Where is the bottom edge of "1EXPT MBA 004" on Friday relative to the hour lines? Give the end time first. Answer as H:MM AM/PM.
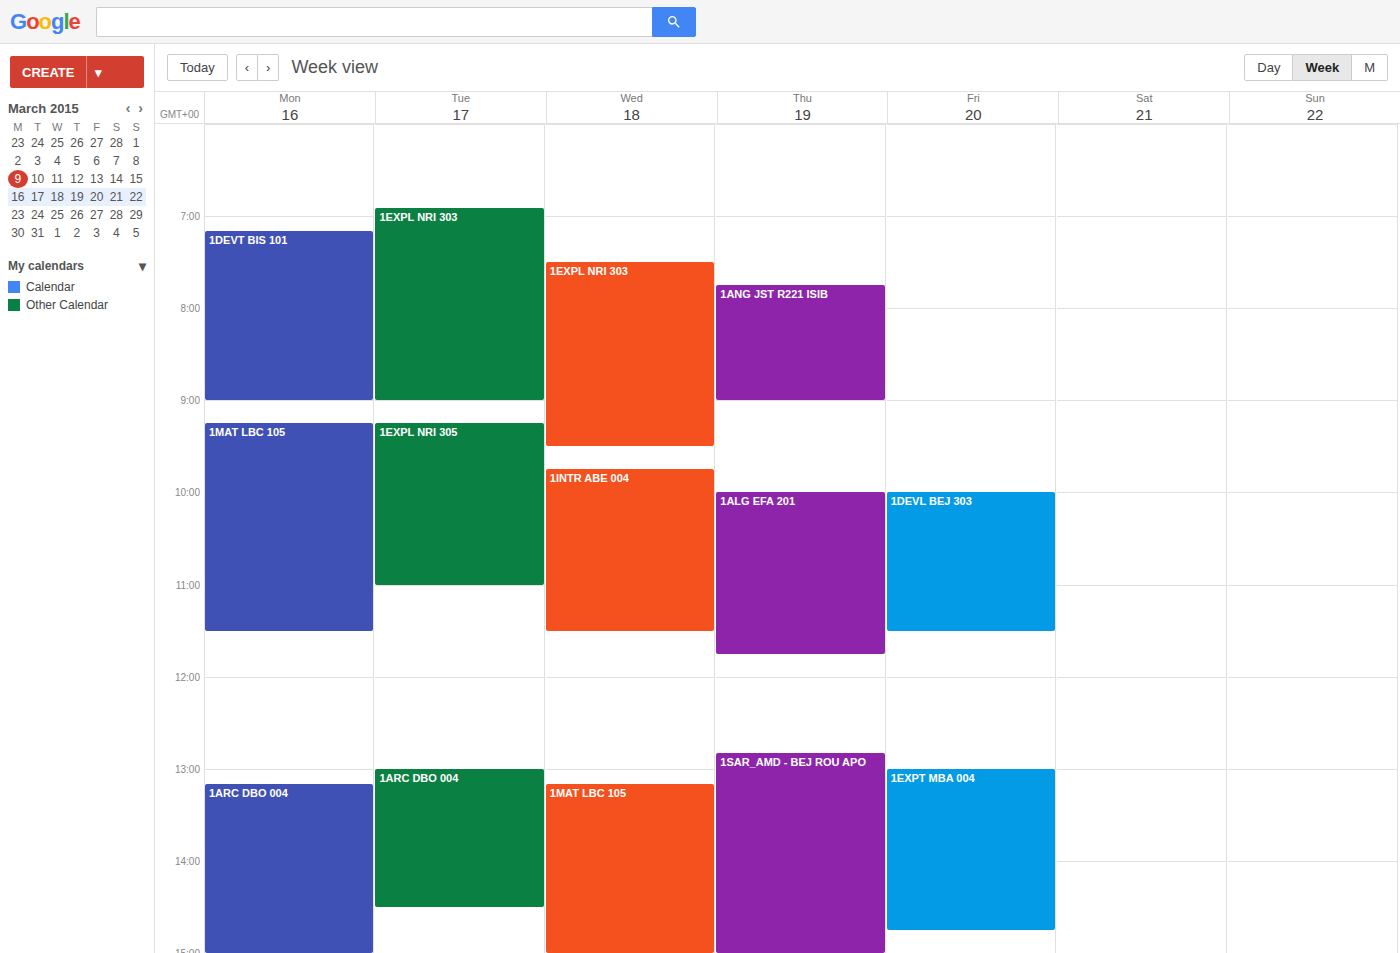
2:45 PM -- neither: three quarters of the way from the 2 PM line to the 3 PM line.